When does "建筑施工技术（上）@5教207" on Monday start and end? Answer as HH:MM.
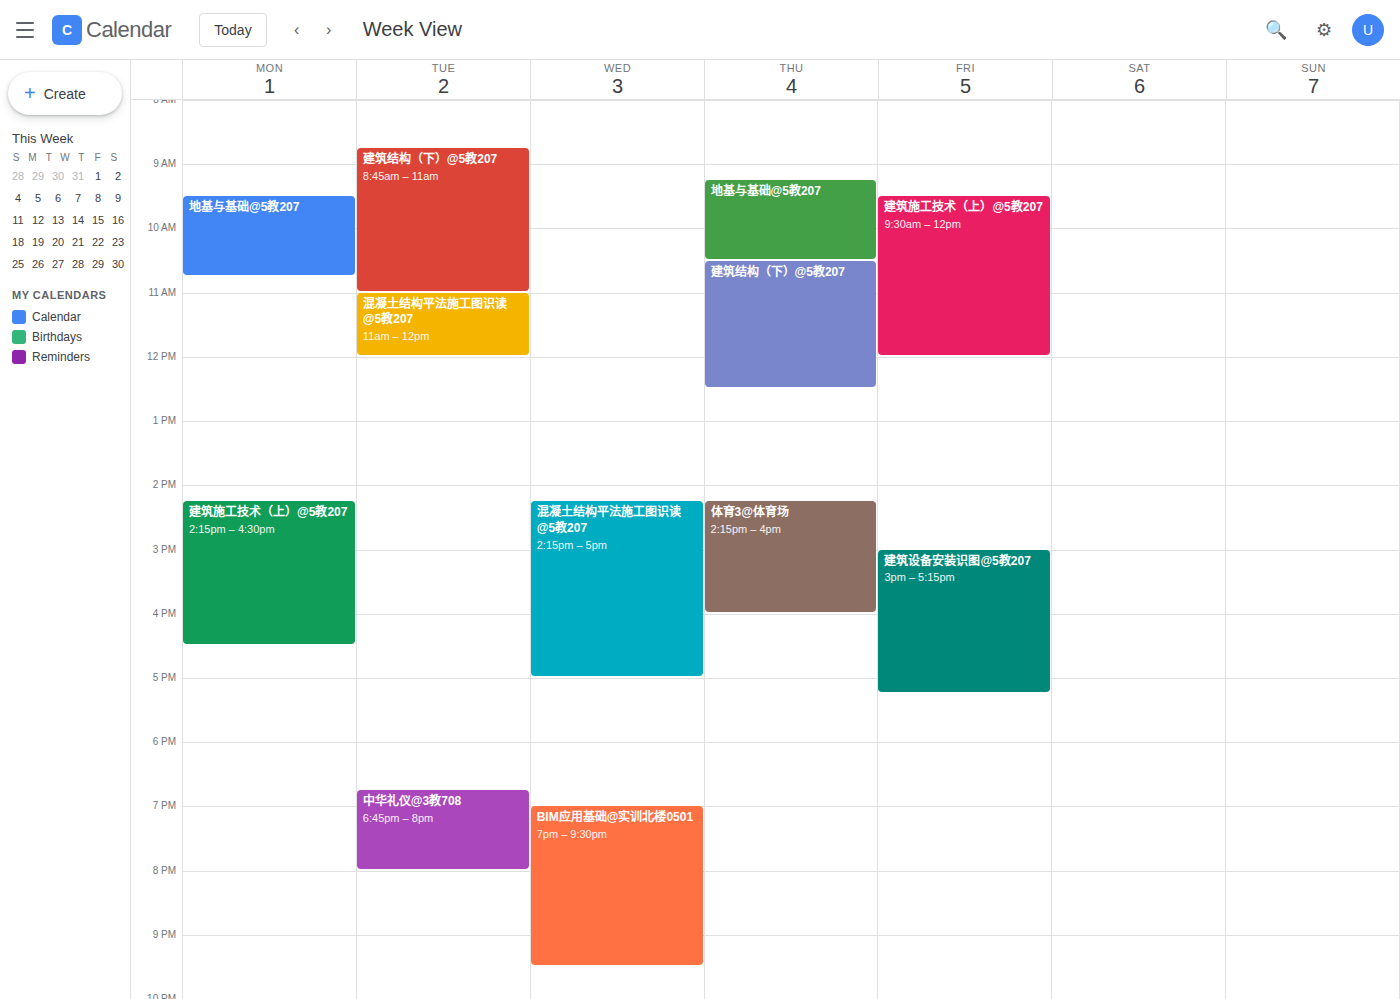
14:15 to 16:30